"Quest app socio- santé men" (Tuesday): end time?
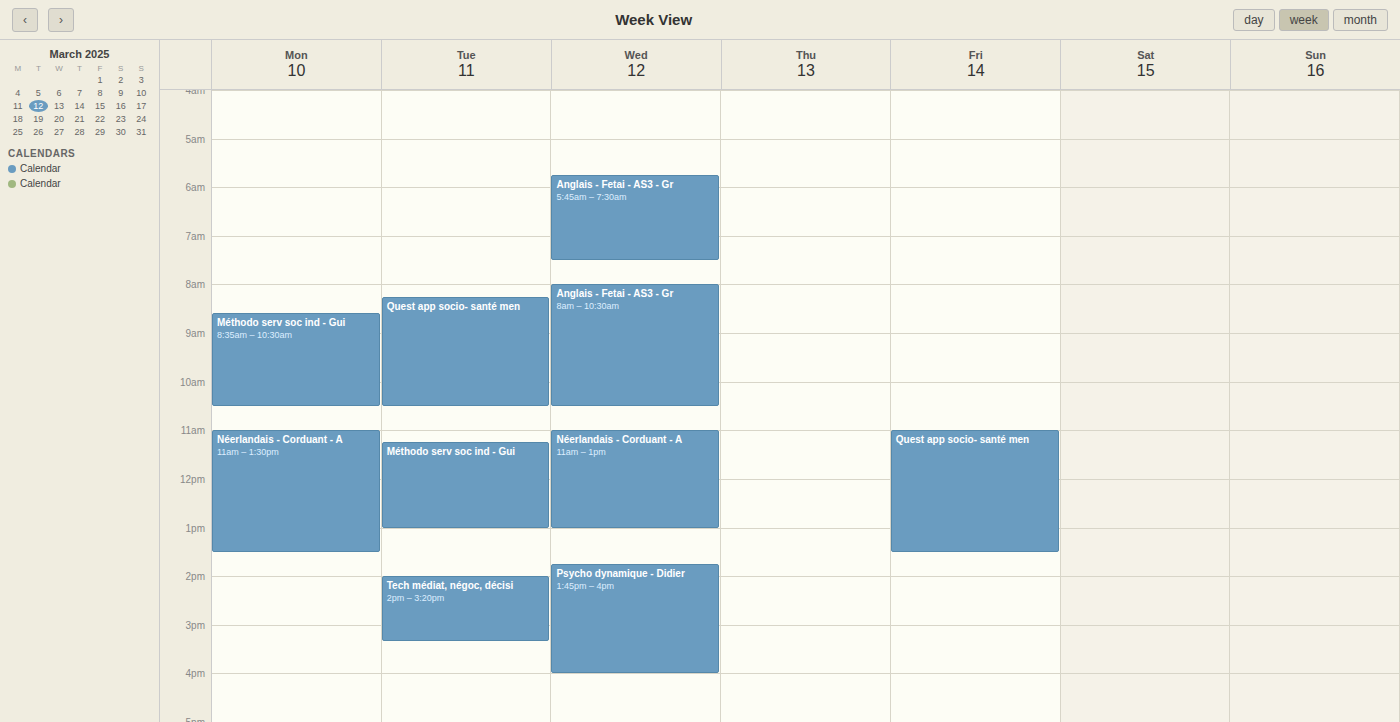
10:30 AM